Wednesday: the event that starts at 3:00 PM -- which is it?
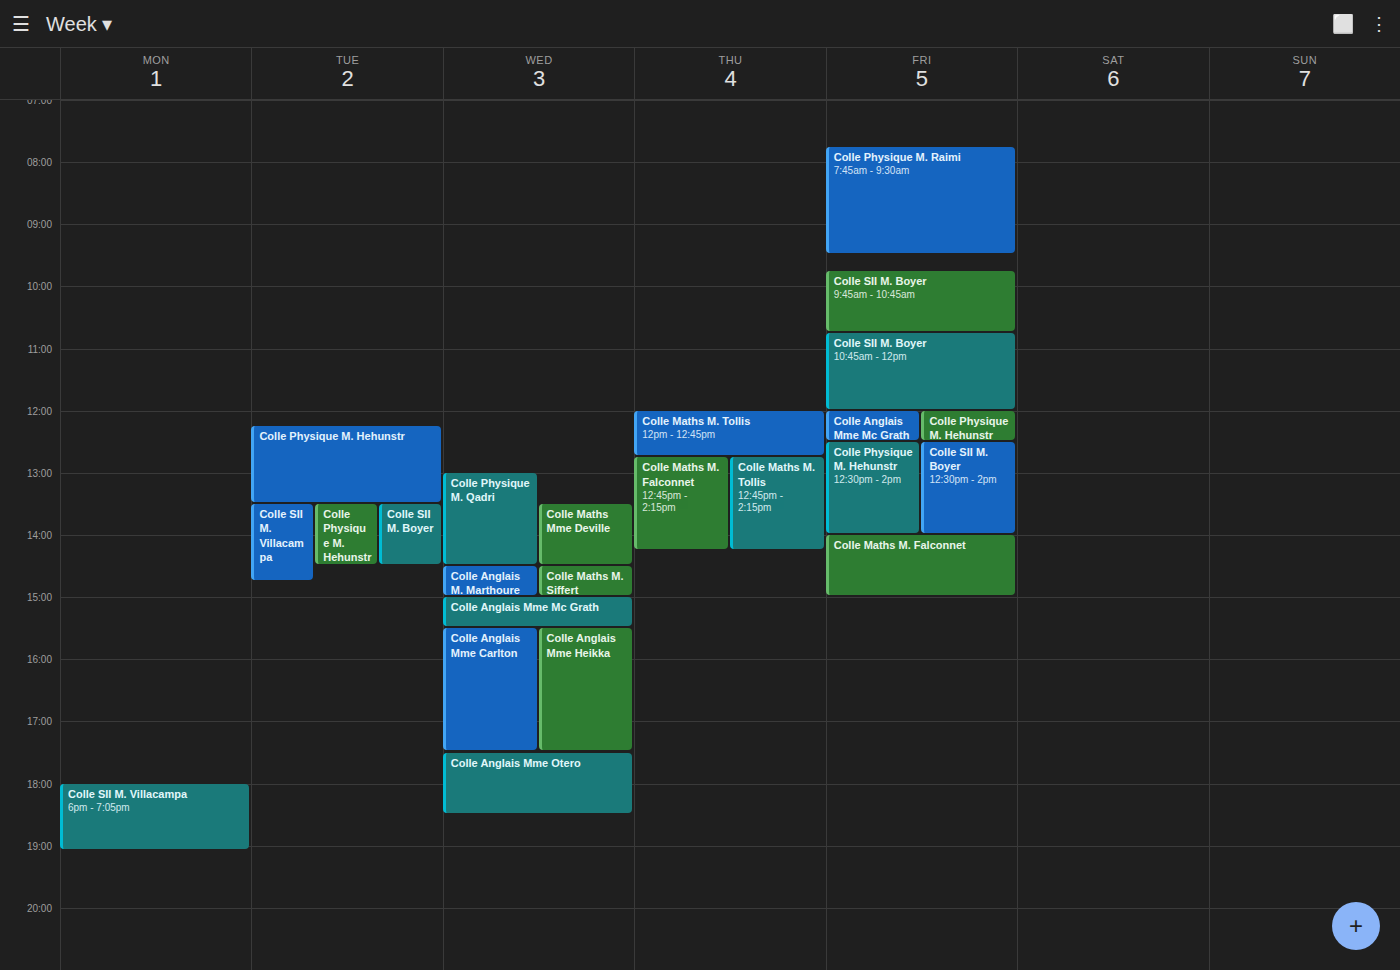
"Colle Anglais Mme Mc Grath"